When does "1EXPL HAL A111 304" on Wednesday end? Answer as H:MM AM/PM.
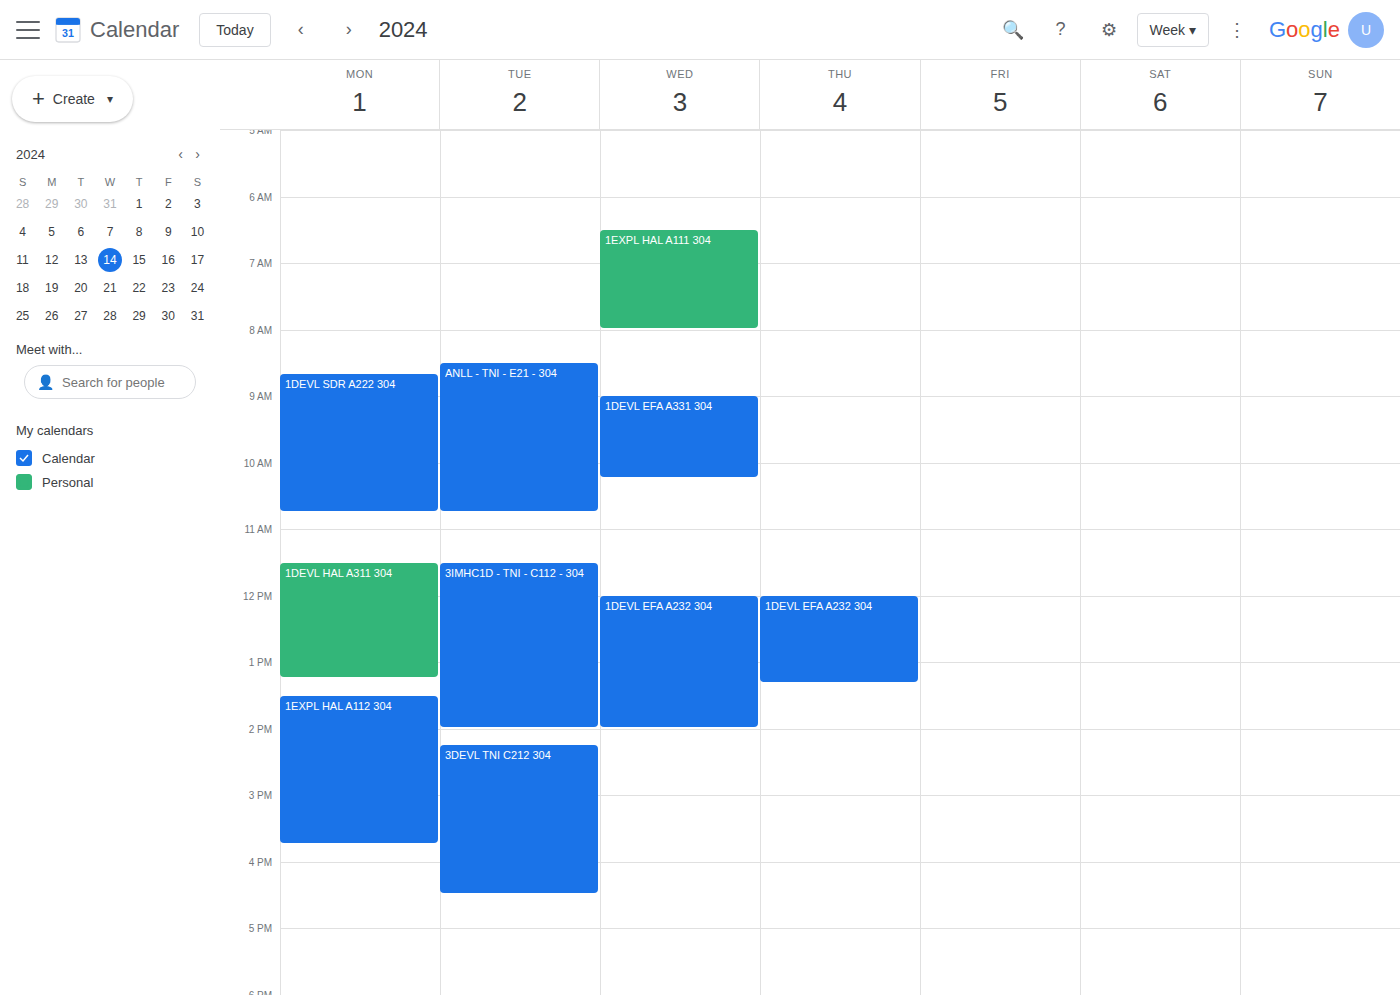
8:00 AM